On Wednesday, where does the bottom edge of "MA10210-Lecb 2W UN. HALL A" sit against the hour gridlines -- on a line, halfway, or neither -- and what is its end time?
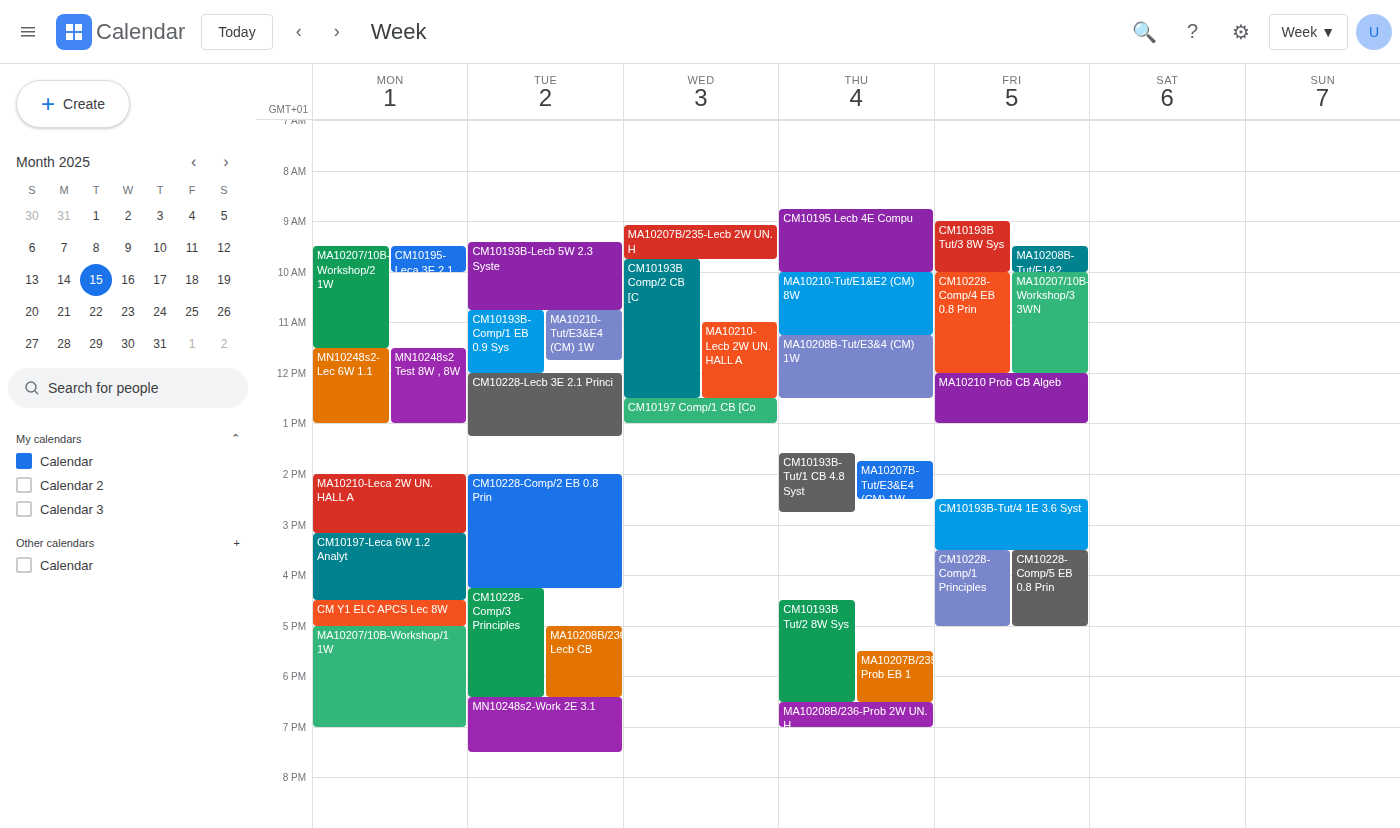
12:30 PM -- halfway between the 12 PM and 1 PM lines.